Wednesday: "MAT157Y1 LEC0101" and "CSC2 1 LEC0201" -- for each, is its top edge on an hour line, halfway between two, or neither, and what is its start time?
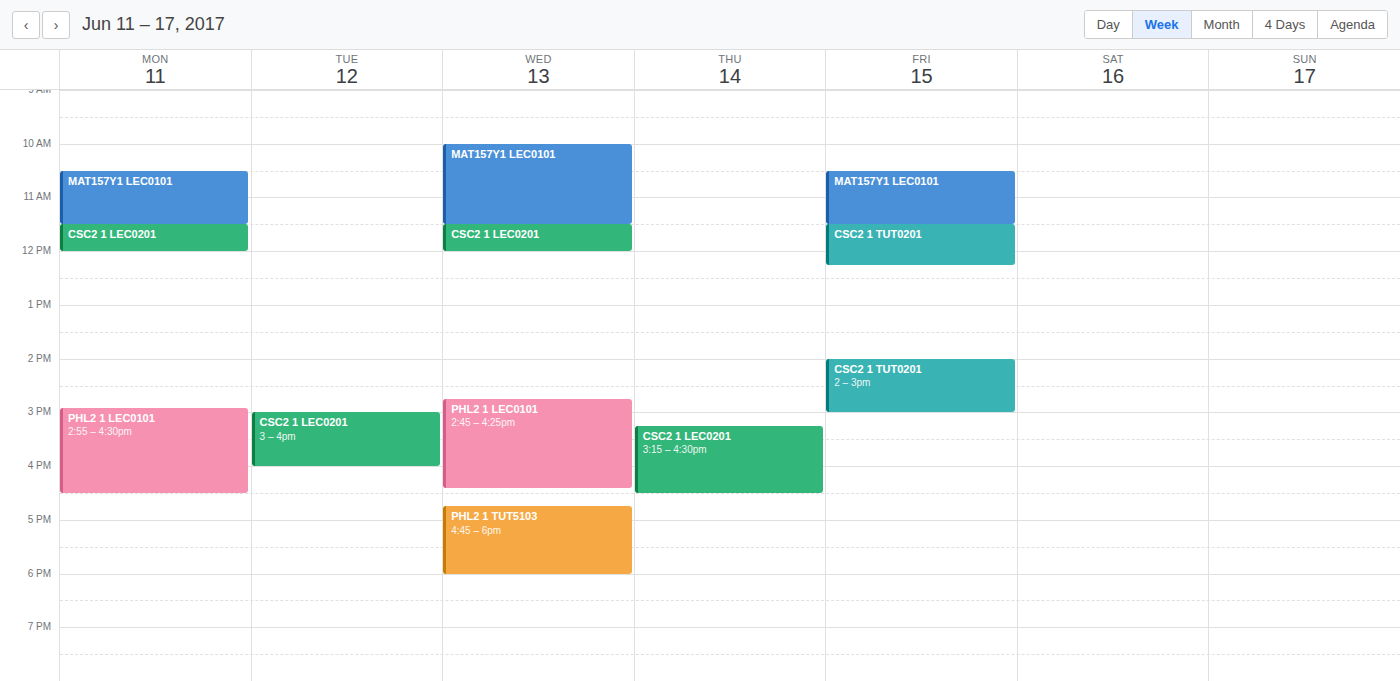
"MAT157Y1 LEC0101": 10:00 AM, exactly on the 10 AM line. "CSC2 1 LEC0201": 11:30 AM, halfway between the 11 AM and 12 PM lines.